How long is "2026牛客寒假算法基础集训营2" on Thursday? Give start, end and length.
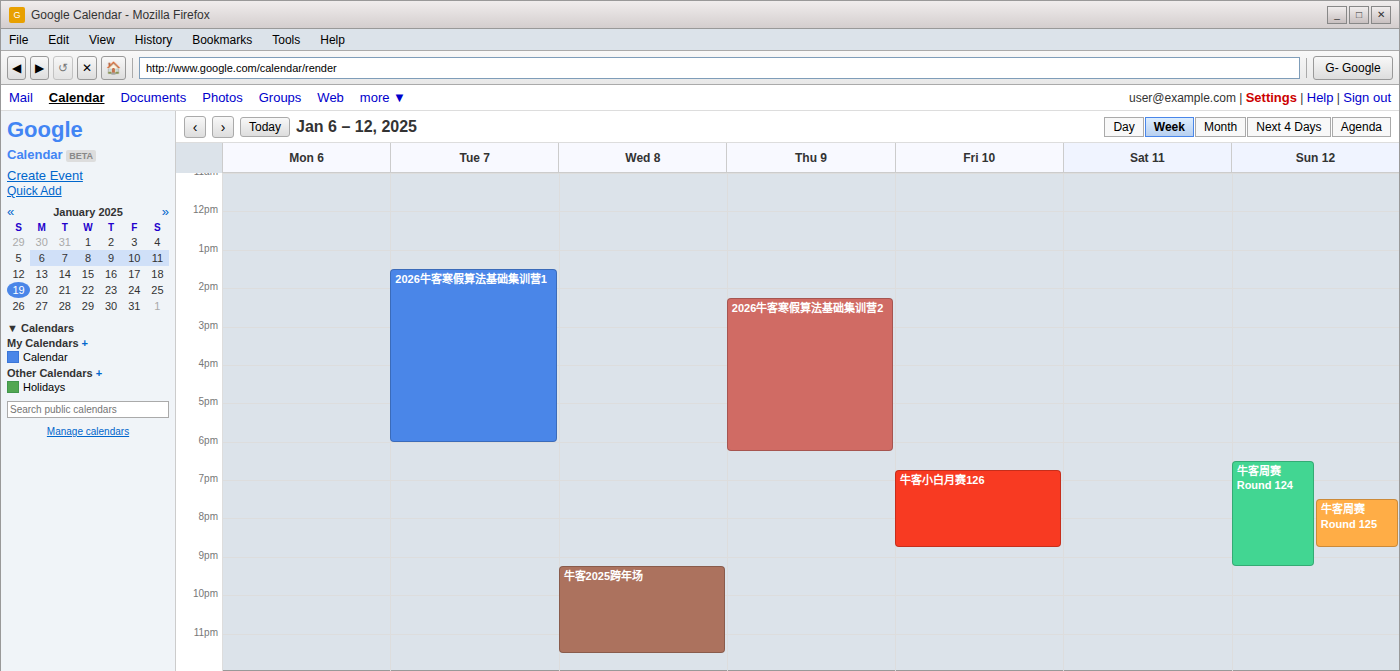
2:15 PM to 6:15 PM, 4 hours